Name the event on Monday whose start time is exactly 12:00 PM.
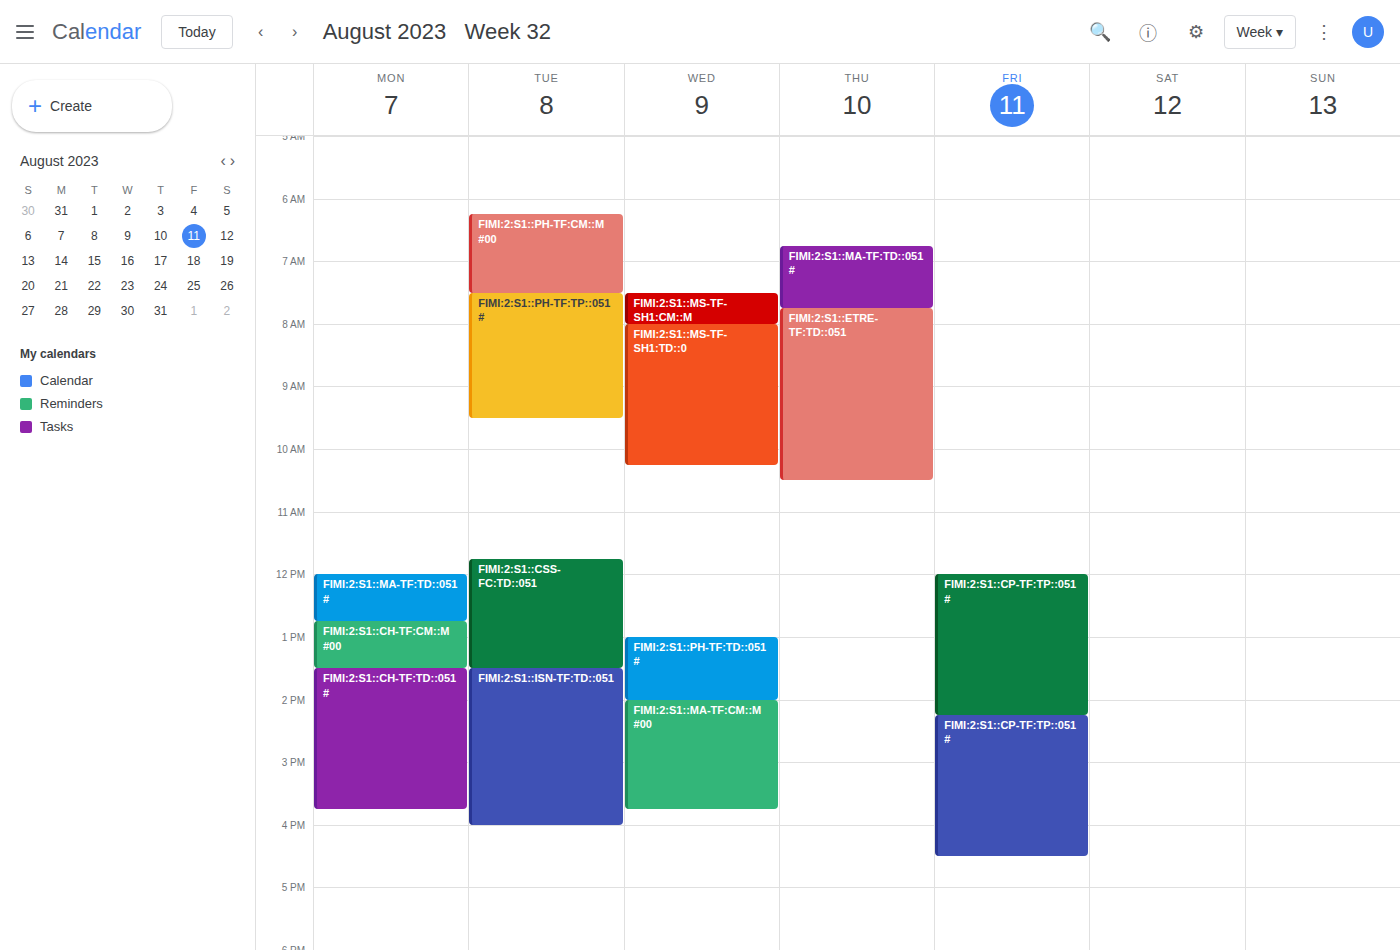
"FIMI:2:S1::MA-TF:TD::051 #"